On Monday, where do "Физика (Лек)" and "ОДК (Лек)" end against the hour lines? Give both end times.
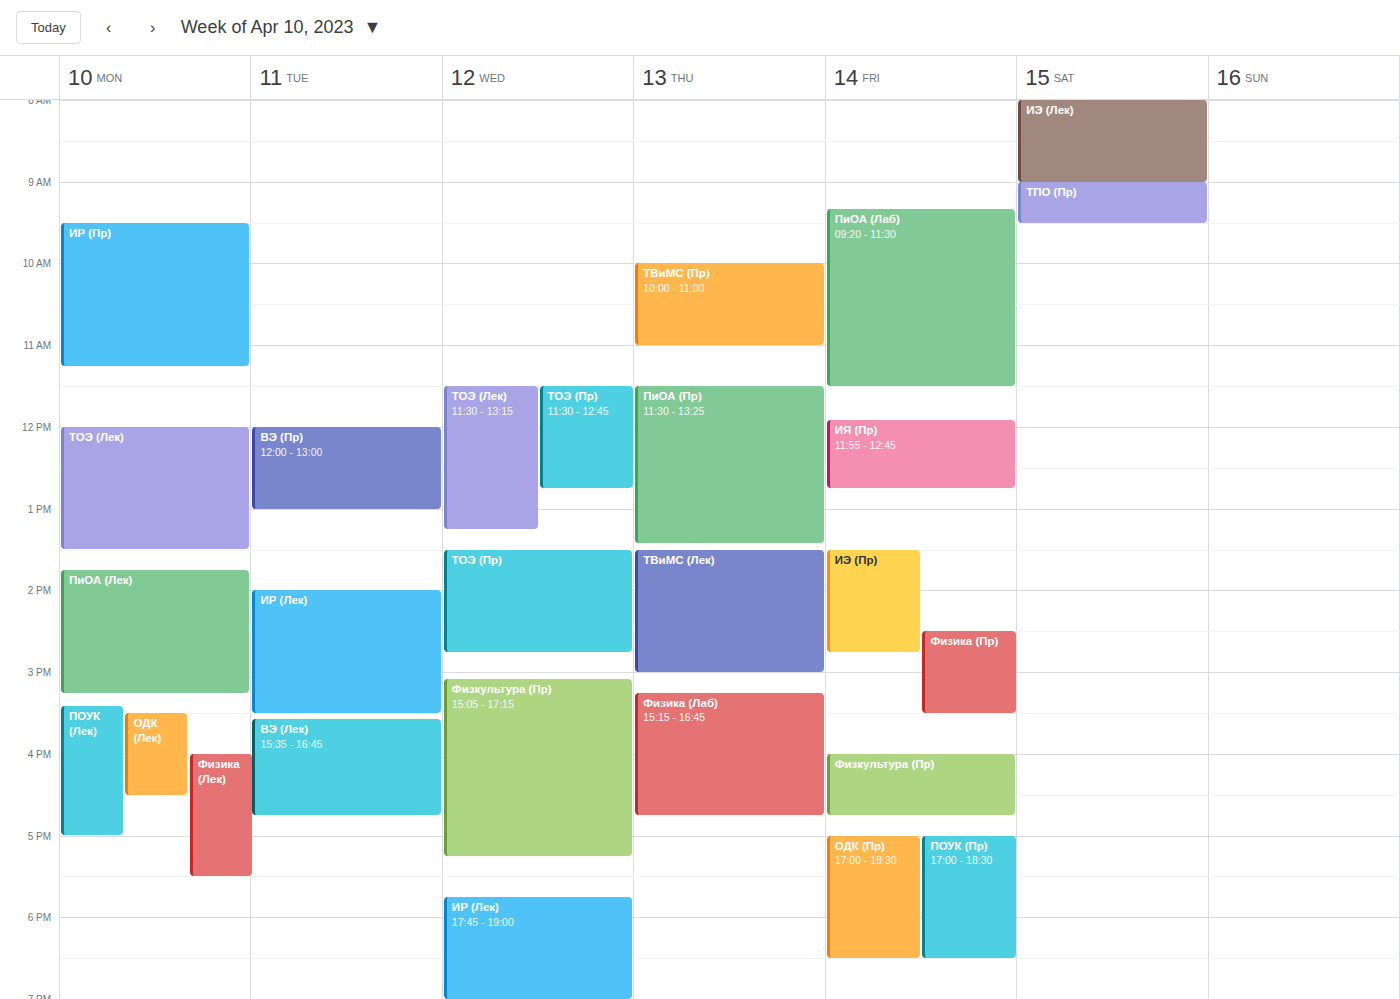
"Физика (Лек)": 5:30 PM, halfway between the 5 PM and 6 PM lines. "ОДК (Лек)": 4:30 PM, halfway between the 4 PM and 5 PM lines.